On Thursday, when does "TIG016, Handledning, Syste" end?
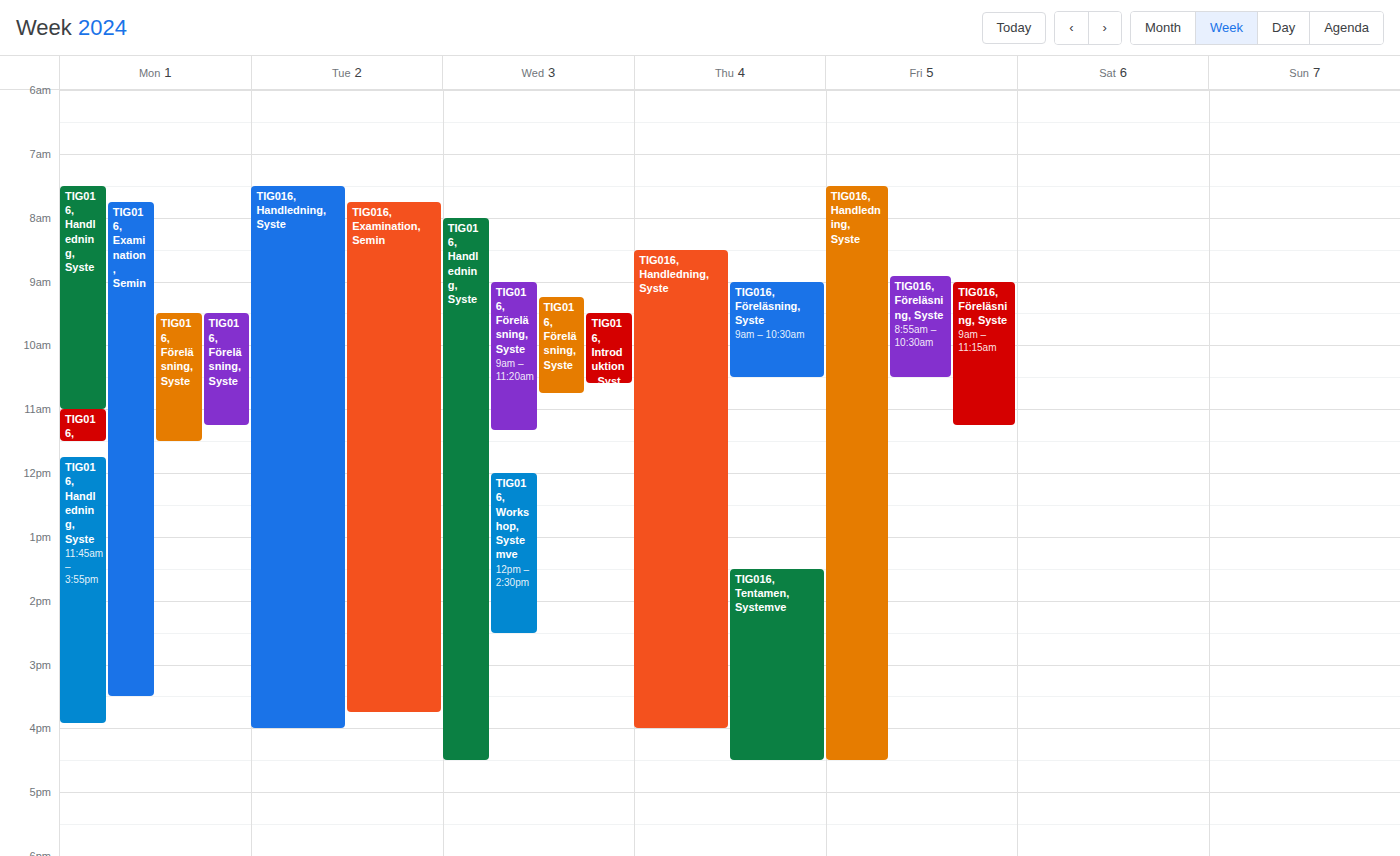
4:00 PM